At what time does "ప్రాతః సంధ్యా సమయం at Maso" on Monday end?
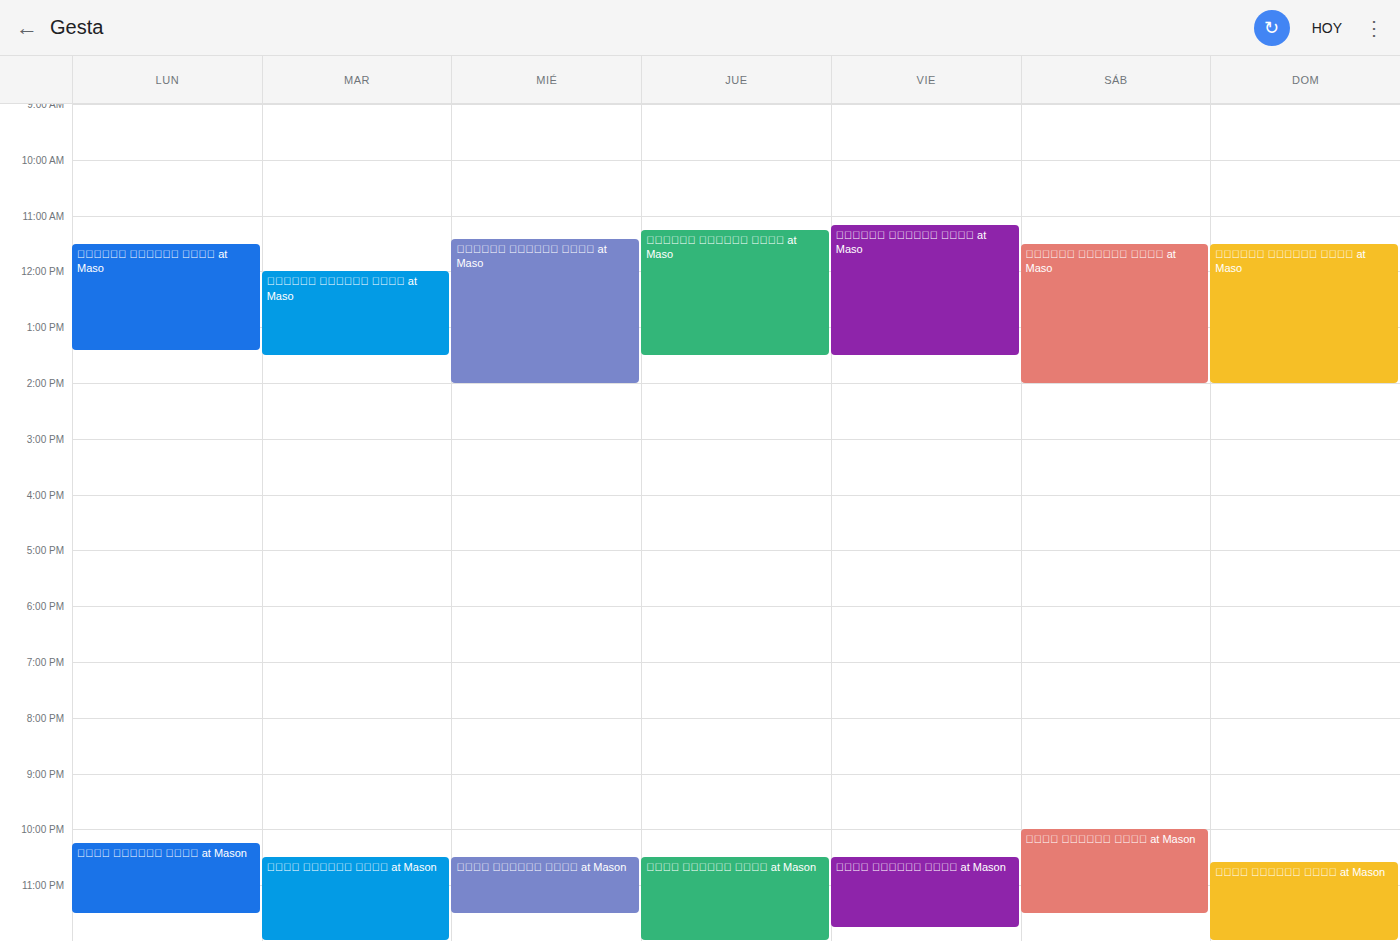
1:25 PM